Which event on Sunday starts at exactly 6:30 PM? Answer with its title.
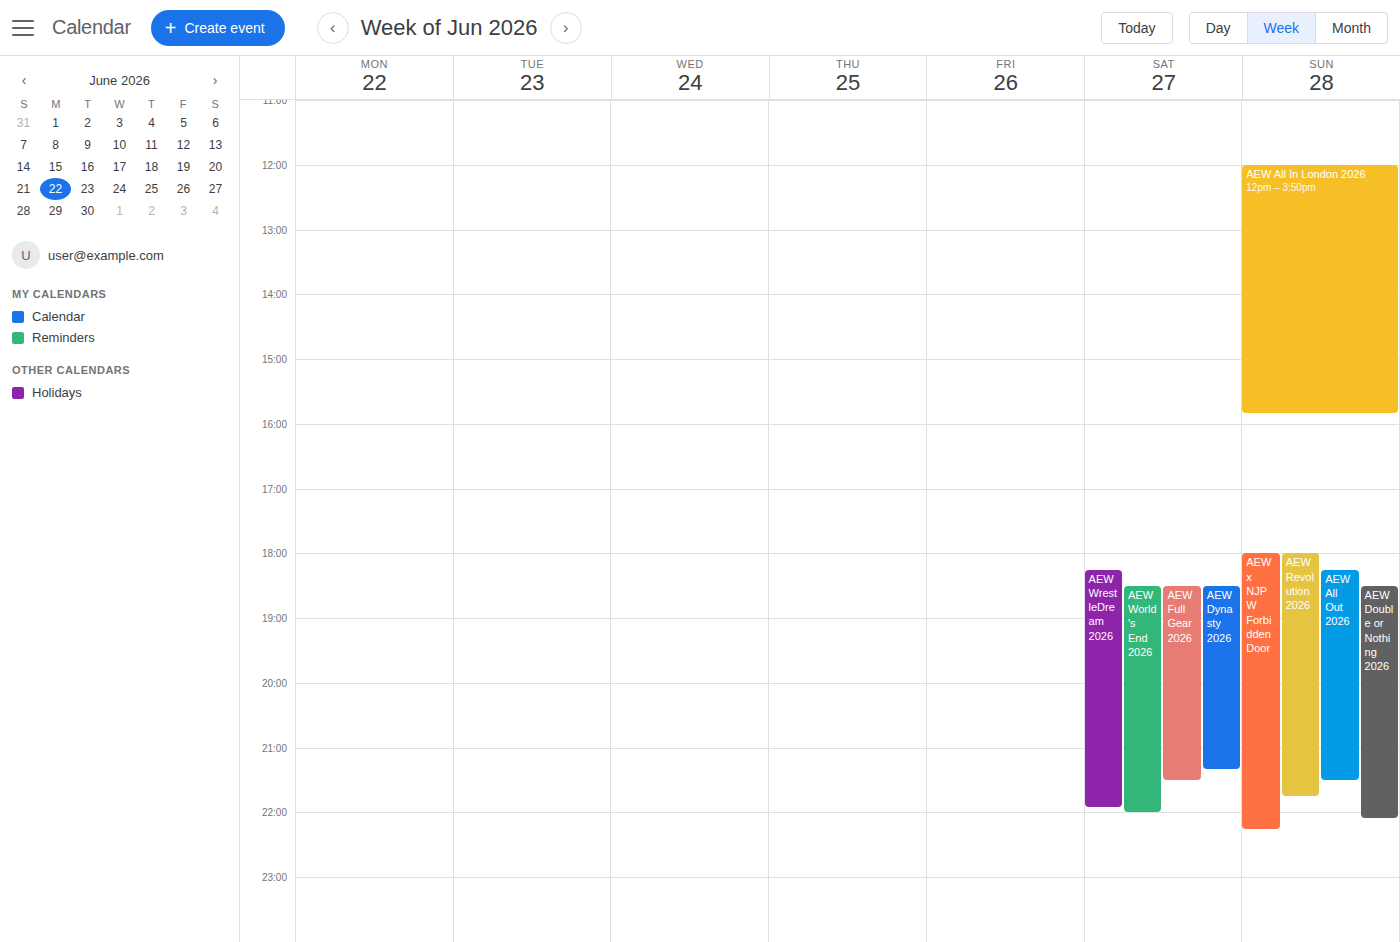
"AEW Double or Nothing 2026"